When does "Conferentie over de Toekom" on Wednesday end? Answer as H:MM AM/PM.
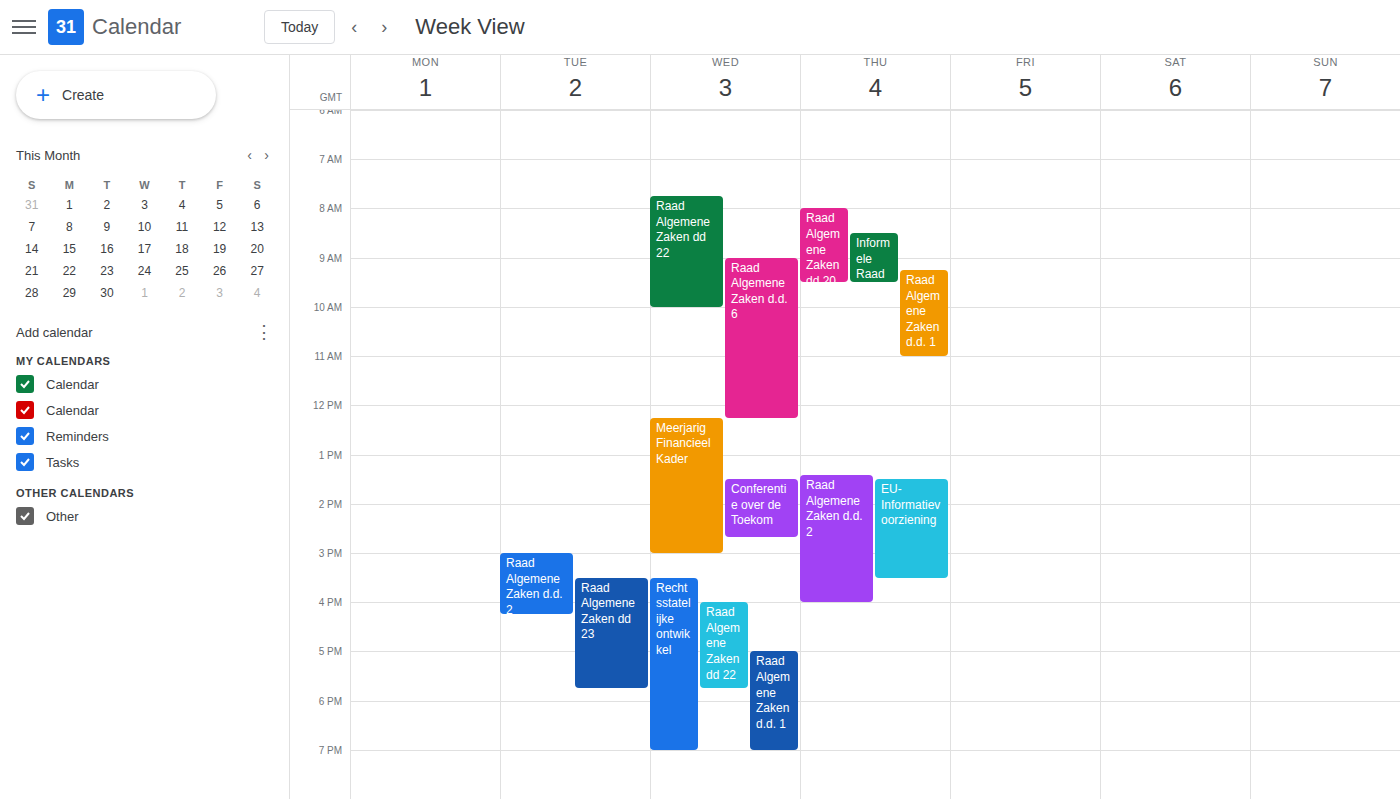
2:40 PM